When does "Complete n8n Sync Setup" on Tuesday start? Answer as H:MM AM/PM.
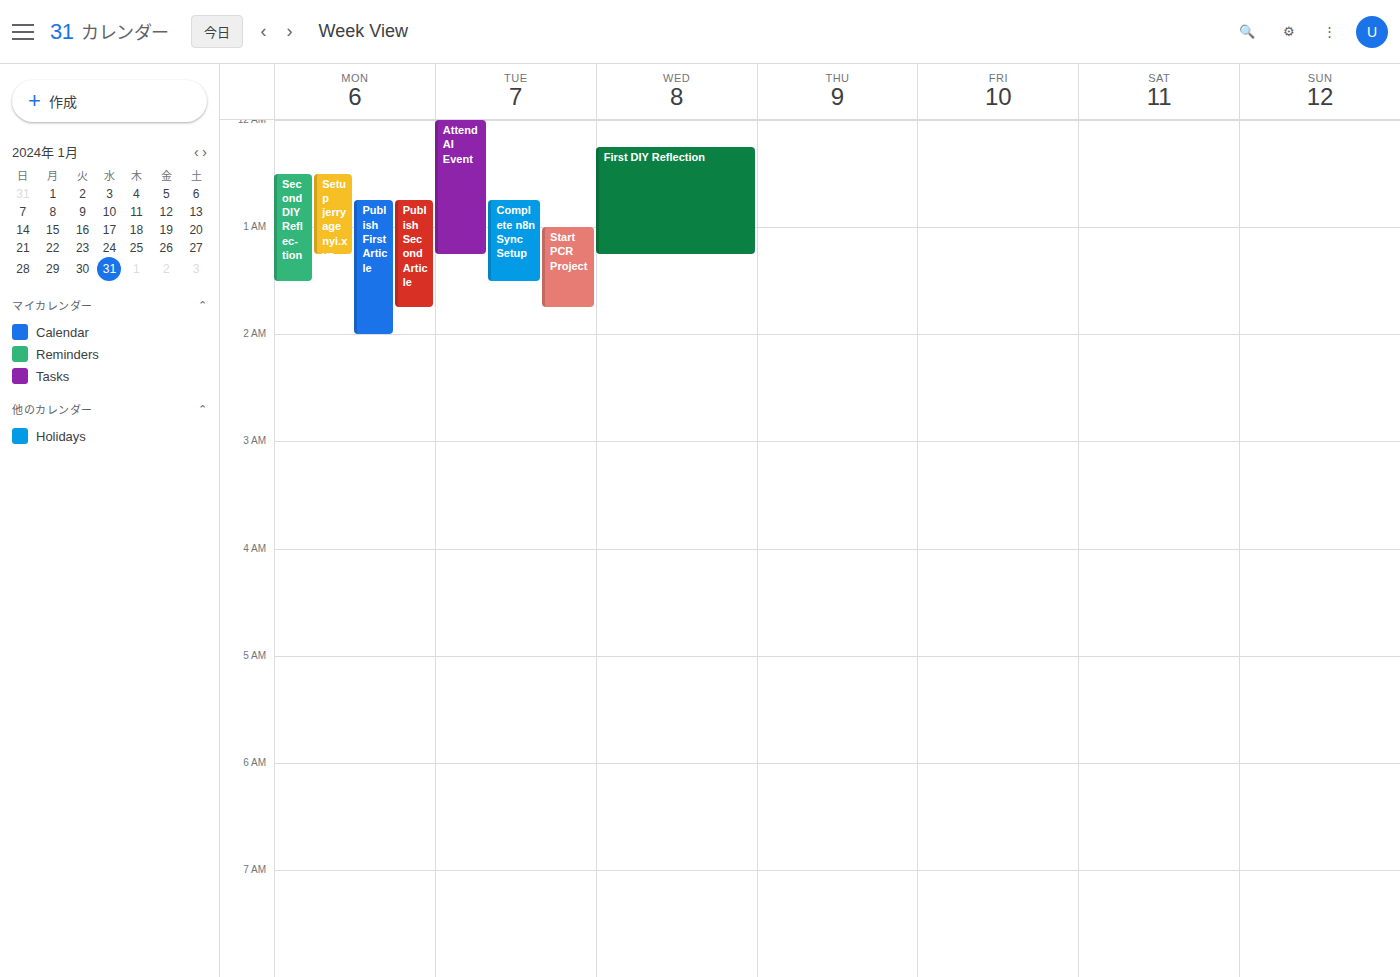
12:45 AM